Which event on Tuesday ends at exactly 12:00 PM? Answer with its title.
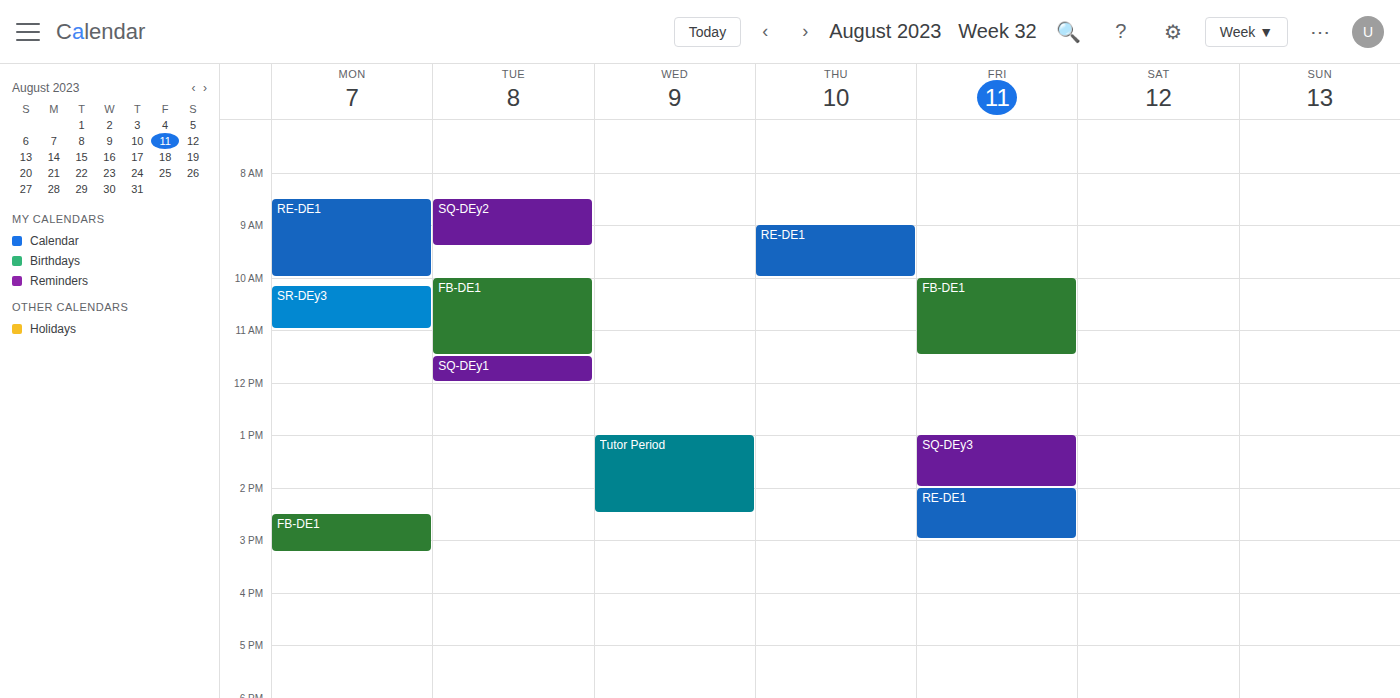
"SQ-DEy1"